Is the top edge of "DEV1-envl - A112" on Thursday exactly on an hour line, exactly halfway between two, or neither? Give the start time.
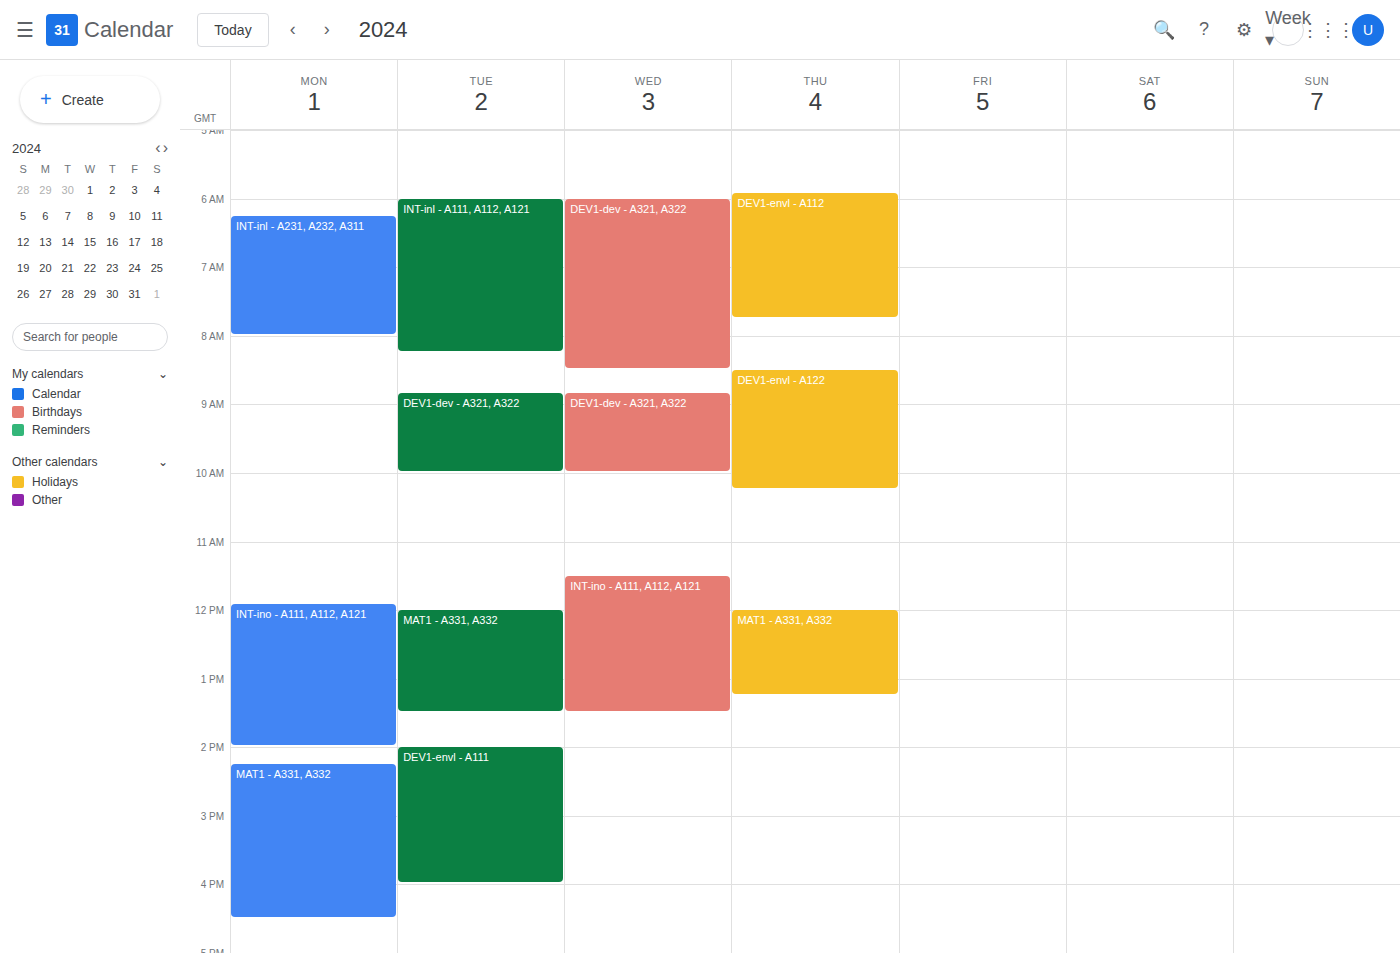
05:55 -- neither: 55 minutes below the 05:00 line and 5 minutes above the 06:00 line.